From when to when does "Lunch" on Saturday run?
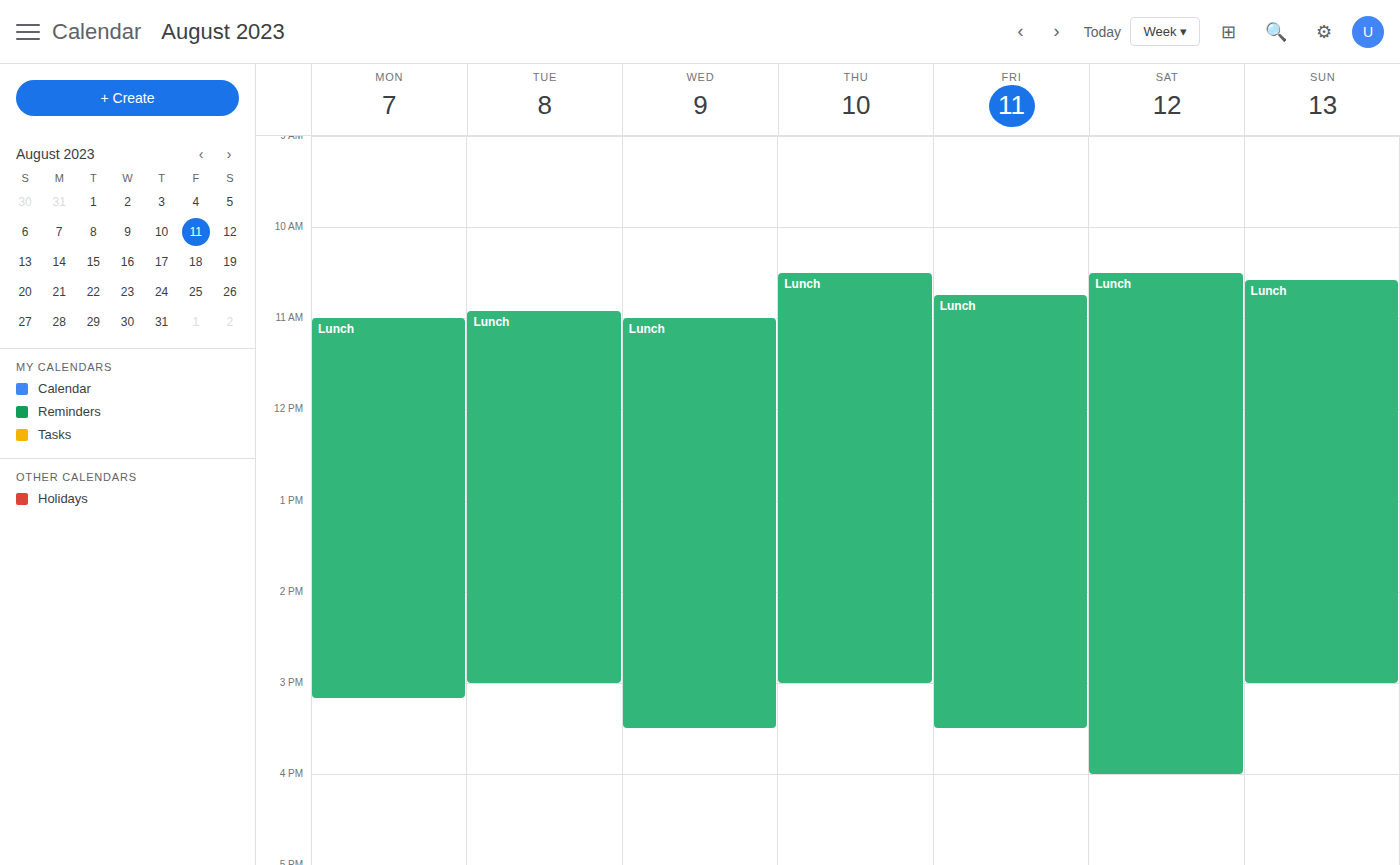
10:30 AM to 4:00 PM